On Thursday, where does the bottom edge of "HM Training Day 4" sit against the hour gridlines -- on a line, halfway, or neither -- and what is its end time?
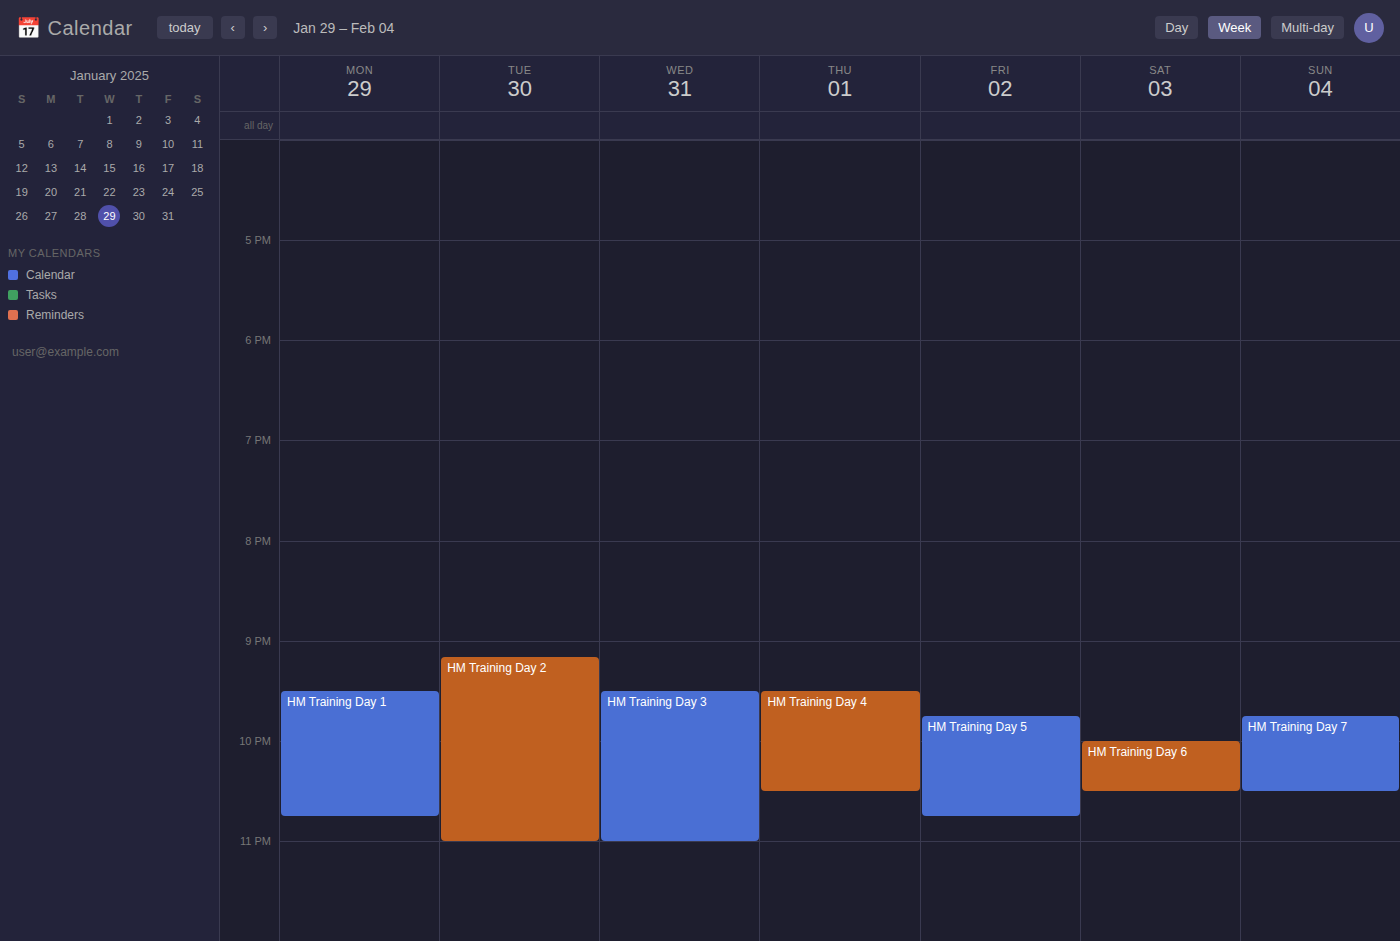
22:30 -- halfway between the 22:00 and 23:00 lines.